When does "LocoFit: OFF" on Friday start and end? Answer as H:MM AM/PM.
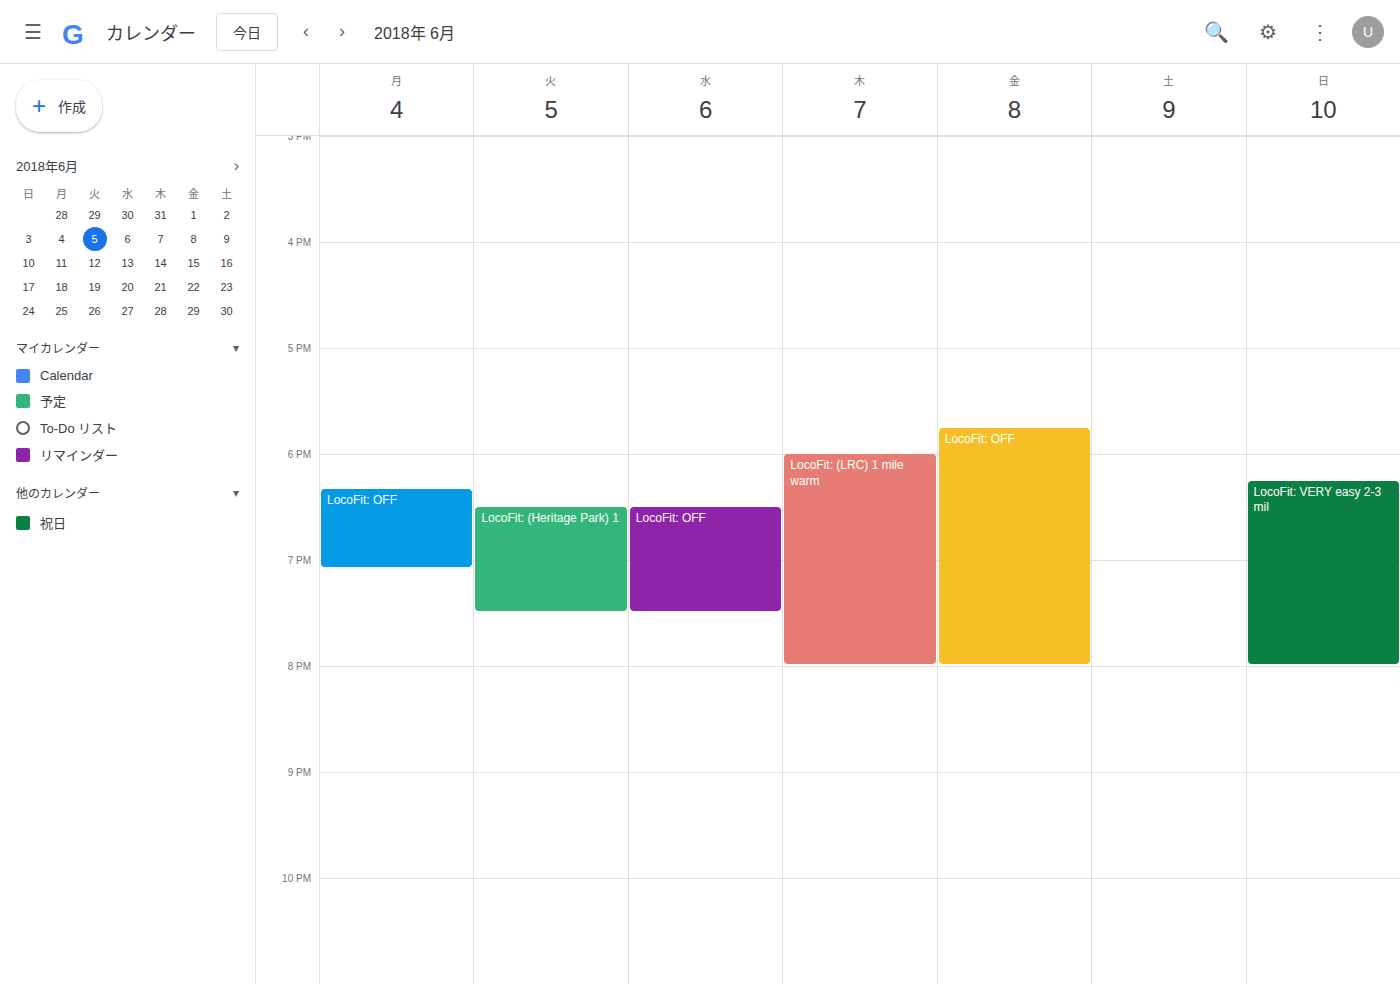
5:45 PM to 8:00 PM